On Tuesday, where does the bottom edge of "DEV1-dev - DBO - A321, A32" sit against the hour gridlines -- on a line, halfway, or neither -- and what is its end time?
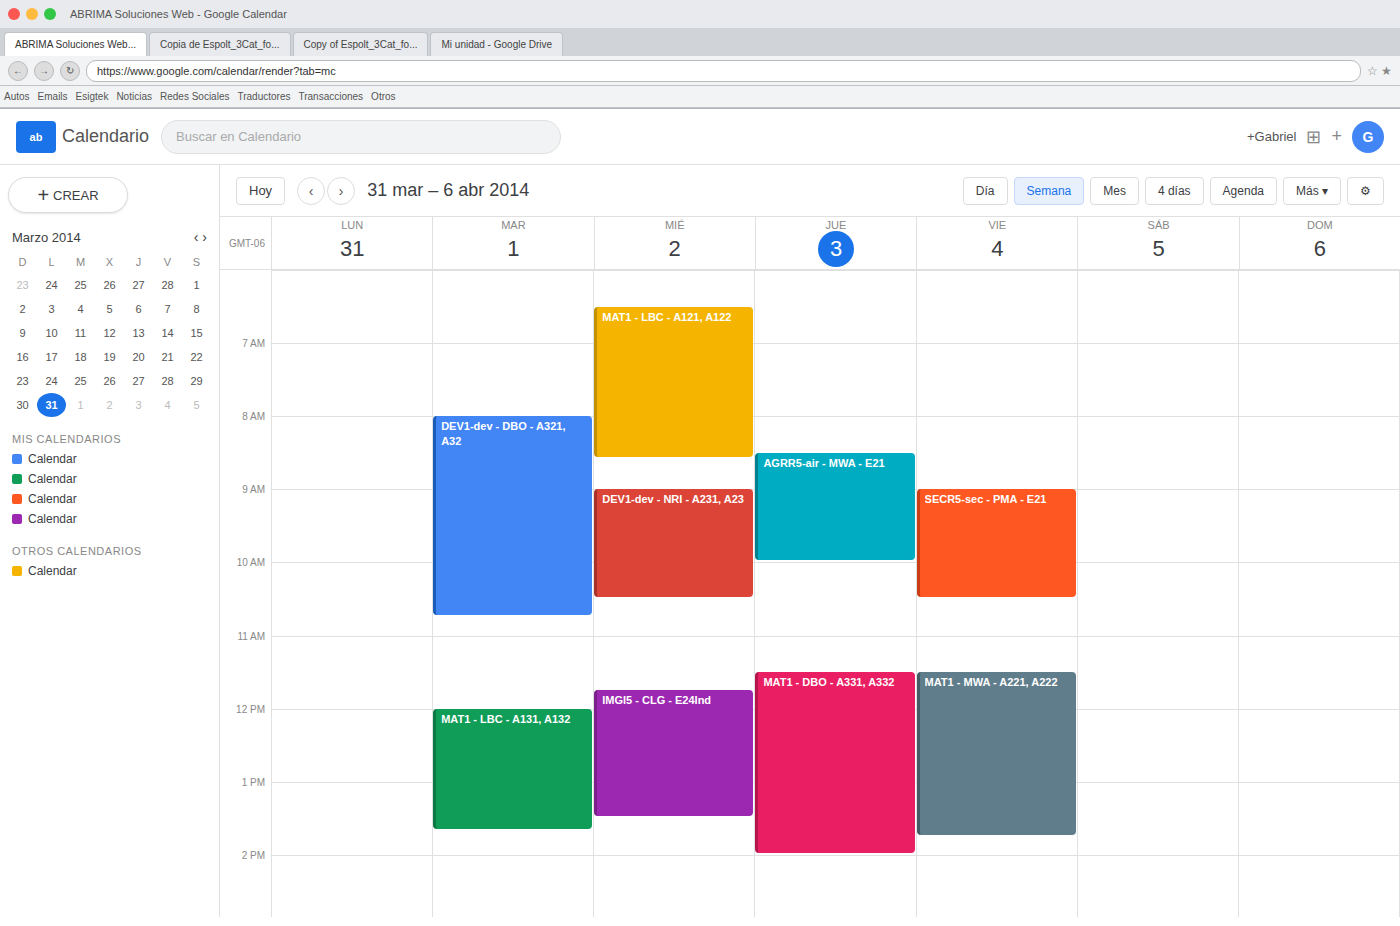
10:45 AM -- neither: three quarters of the way from the 10 AM line to the 11 AM line.